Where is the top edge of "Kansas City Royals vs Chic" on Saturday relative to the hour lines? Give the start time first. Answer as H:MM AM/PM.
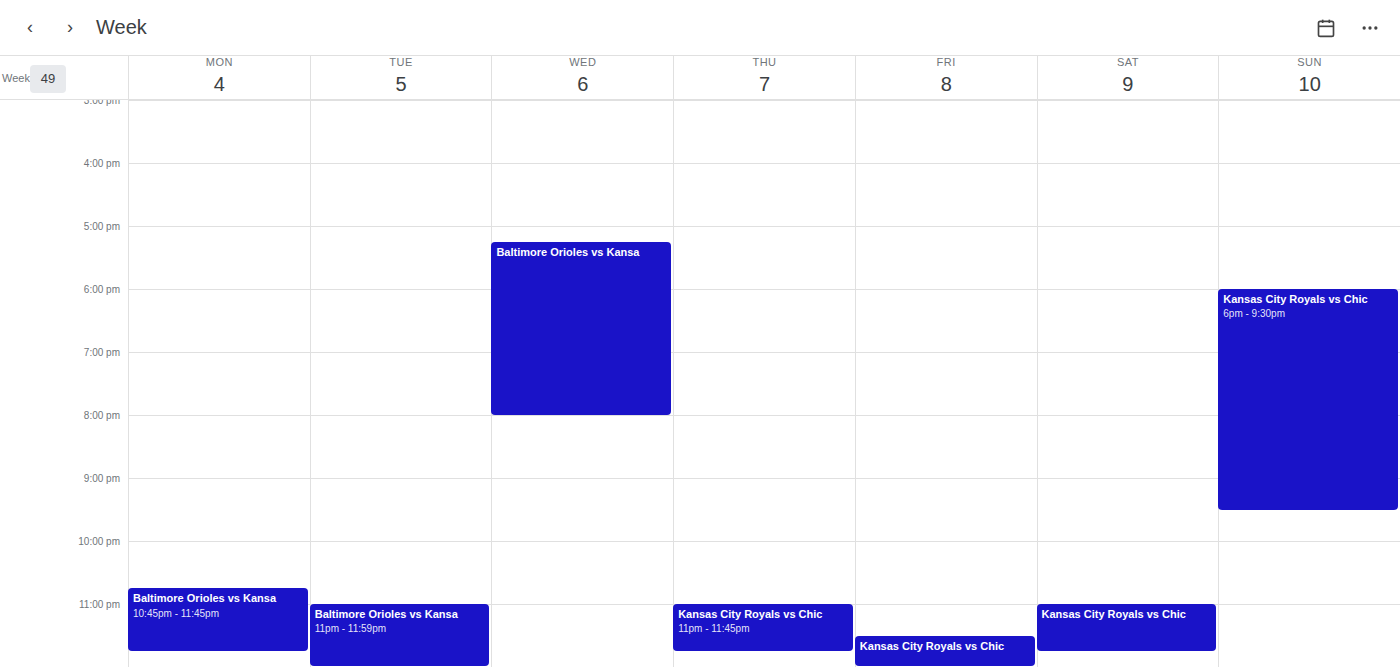
11:00 PM -- exactly on the 11 PM line.